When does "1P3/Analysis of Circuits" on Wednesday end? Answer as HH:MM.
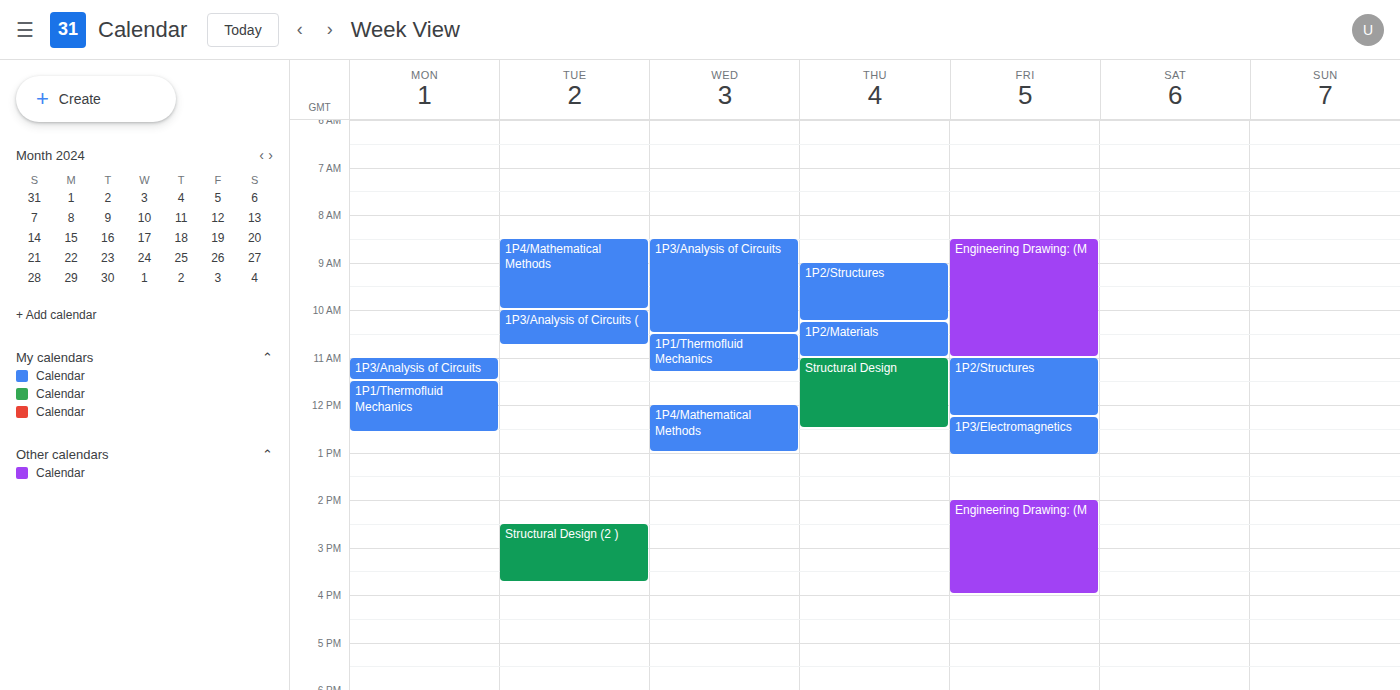
10:30